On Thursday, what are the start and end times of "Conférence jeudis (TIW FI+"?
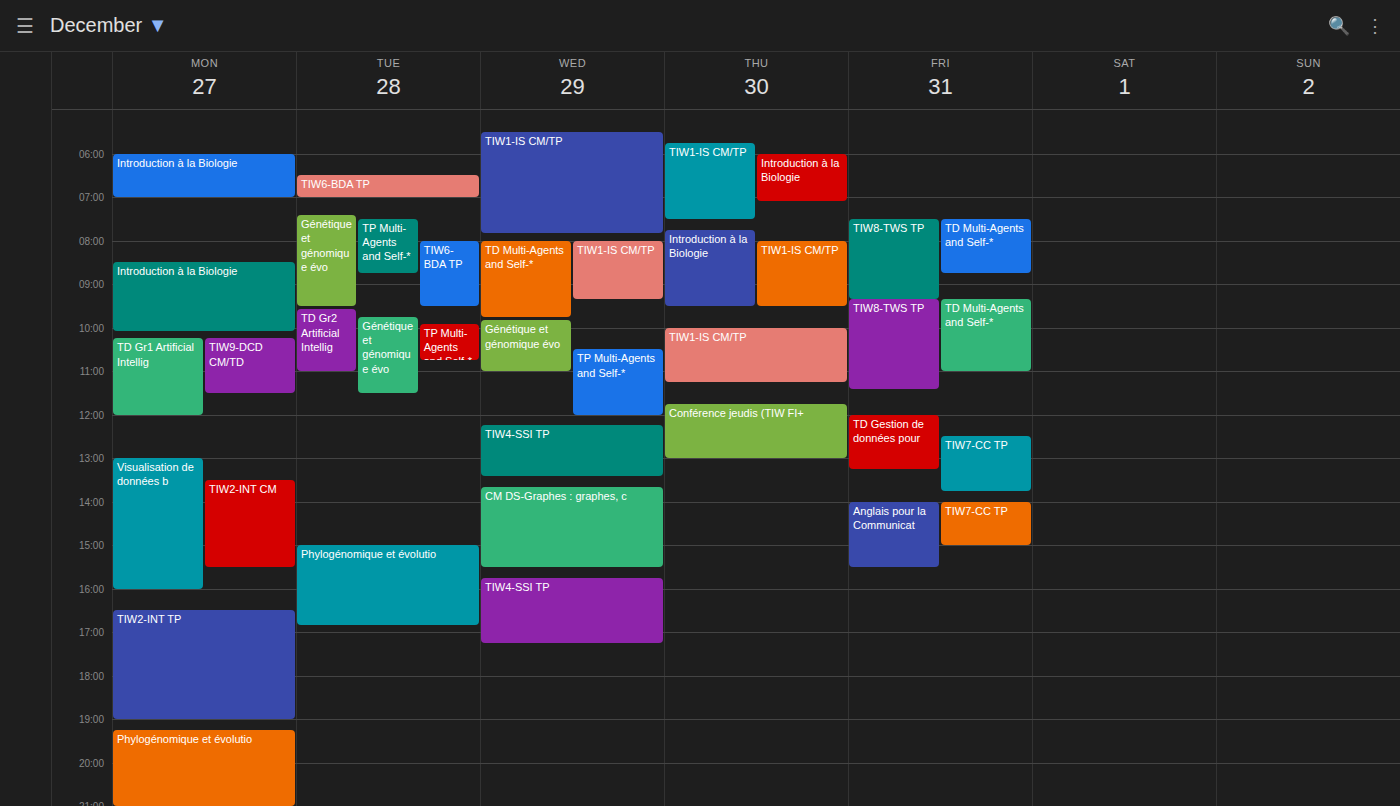
11:45 AM to 1:00 PM